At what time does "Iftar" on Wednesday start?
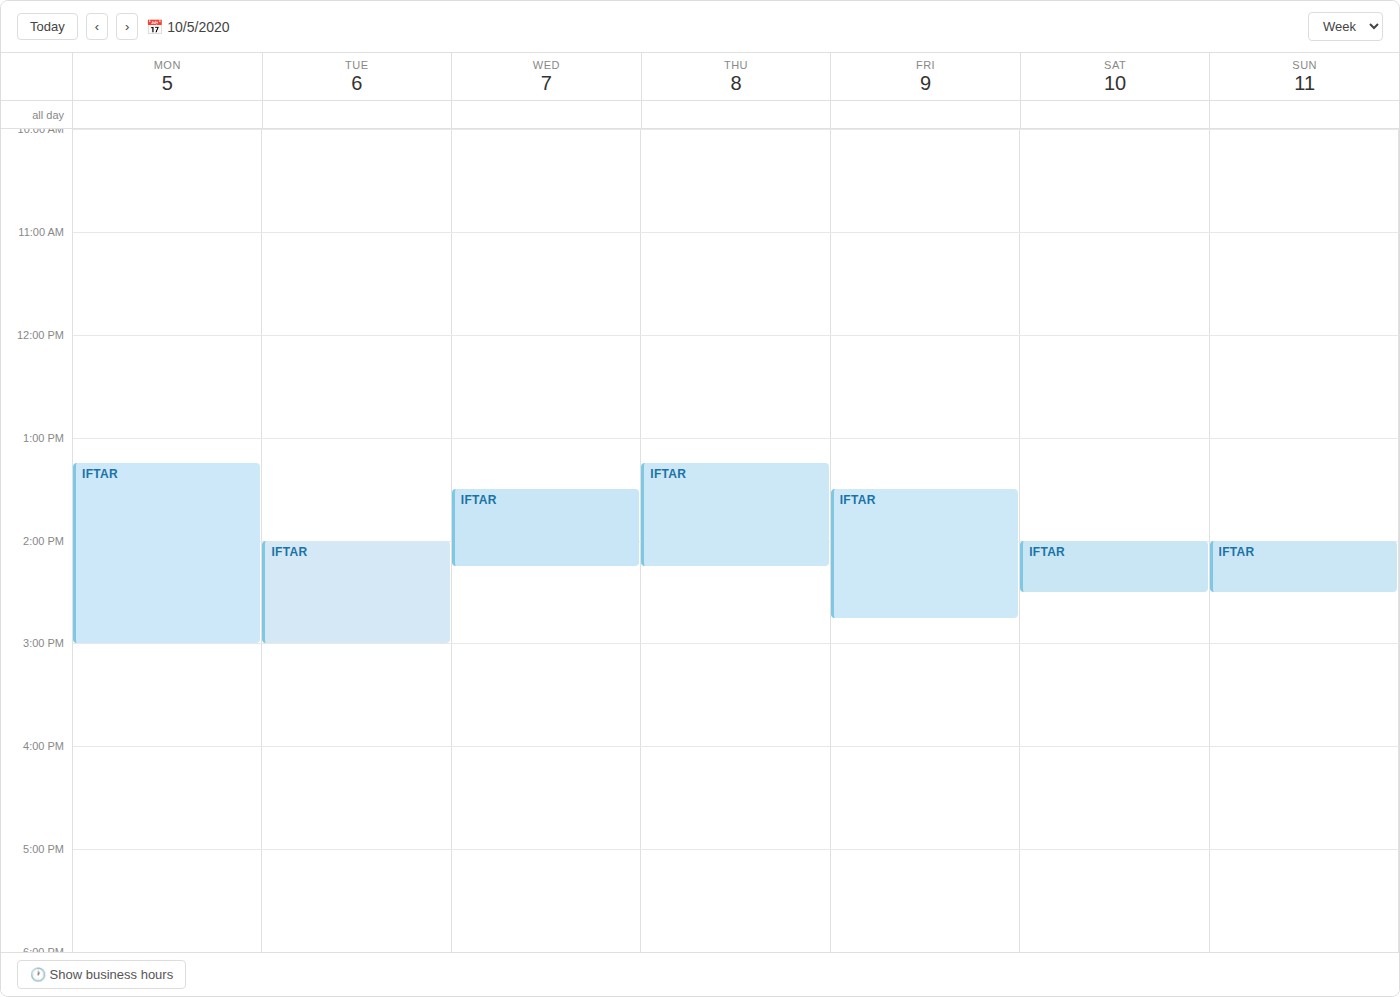
1:30 PM